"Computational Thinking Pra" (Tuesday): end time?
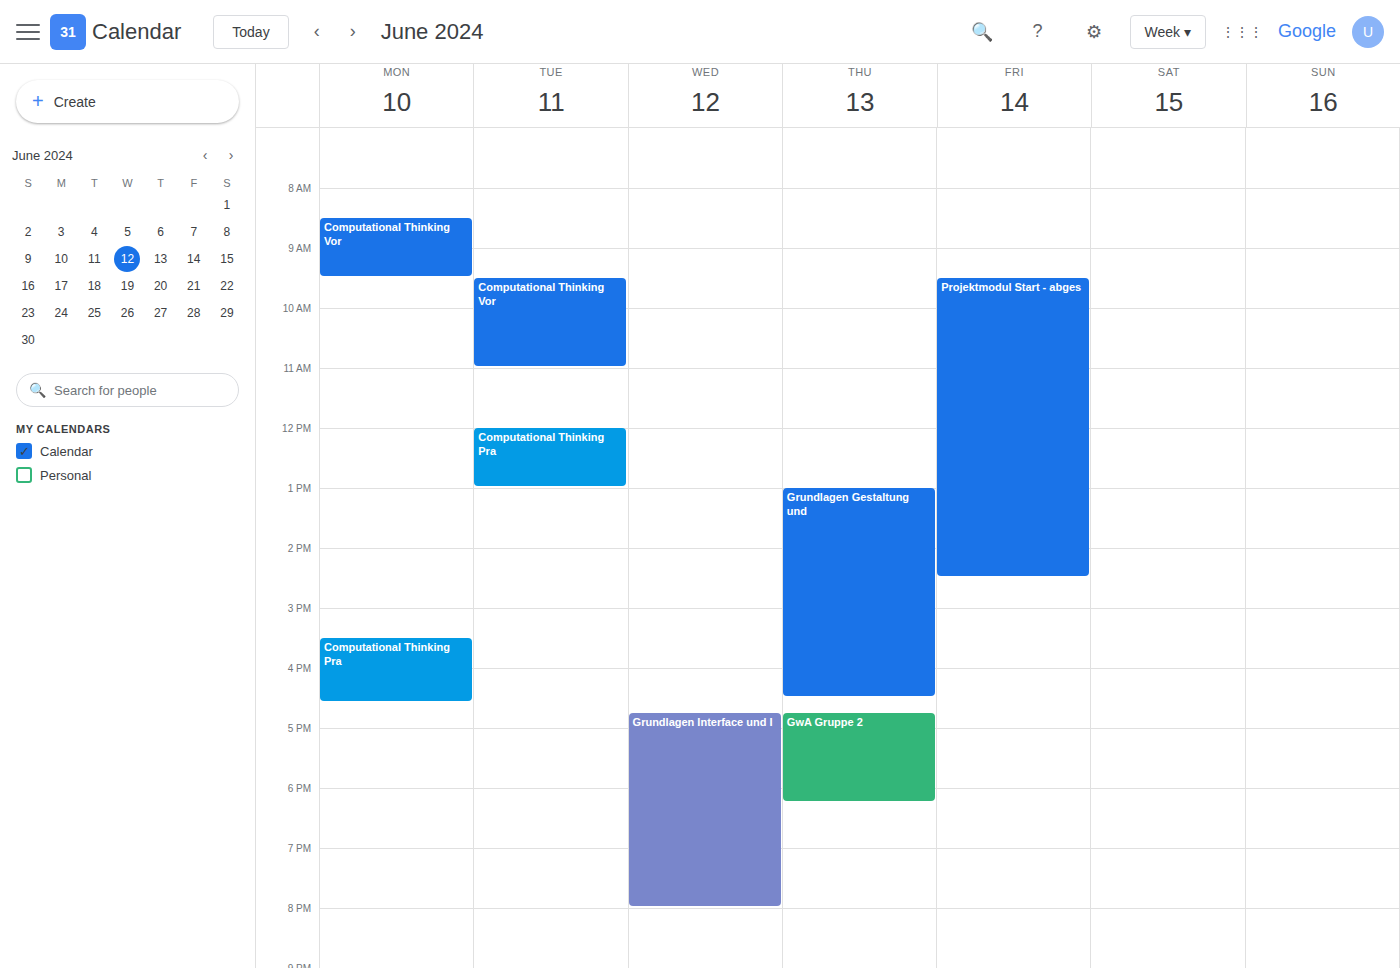
1:00 PM